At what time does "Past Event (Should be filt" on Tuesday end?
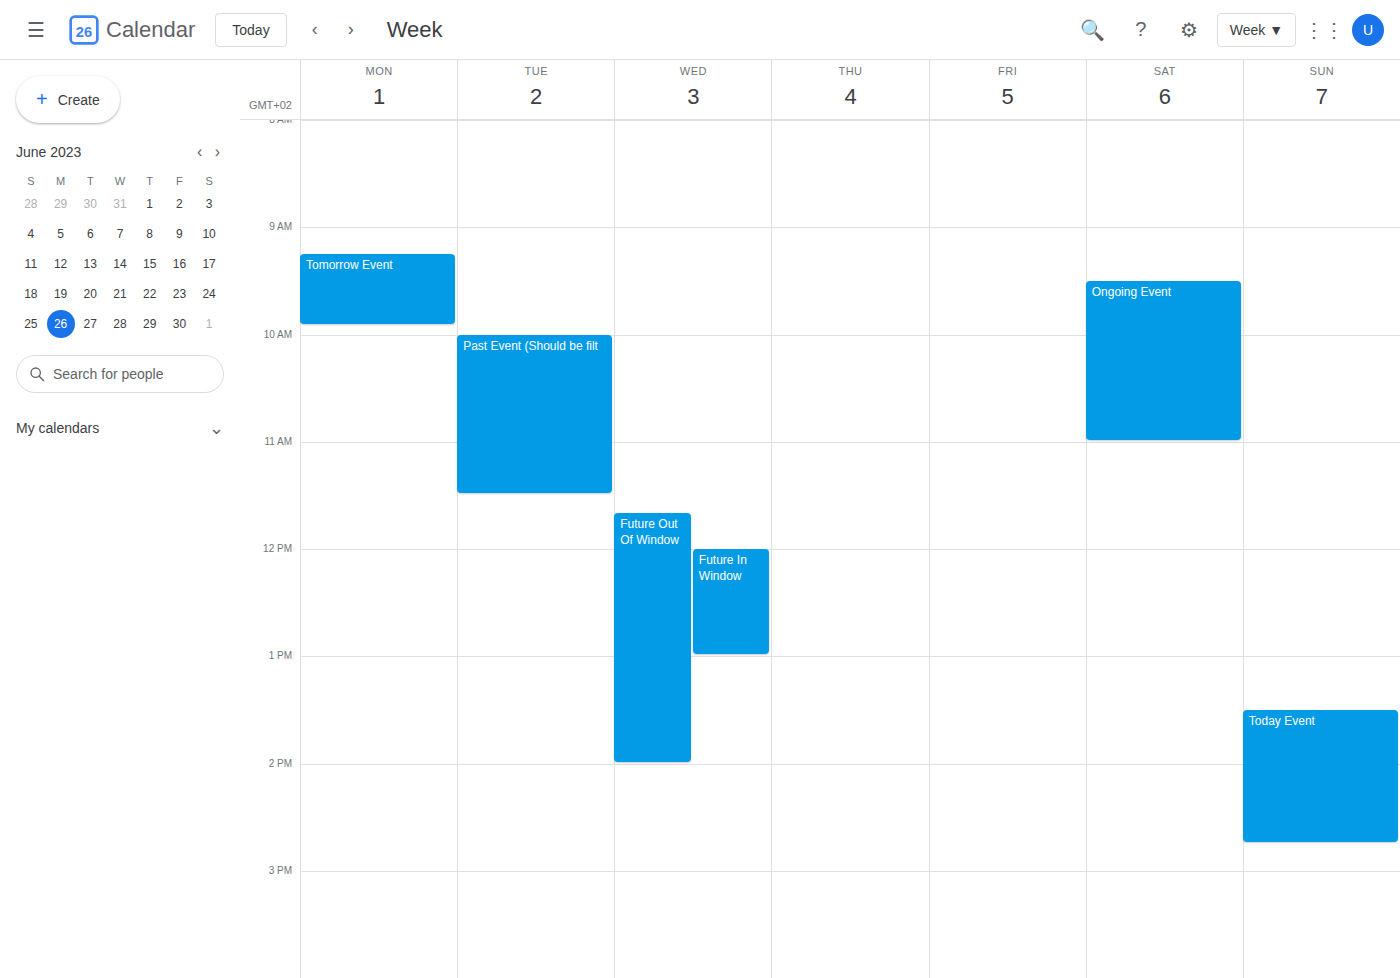
11:30 AM